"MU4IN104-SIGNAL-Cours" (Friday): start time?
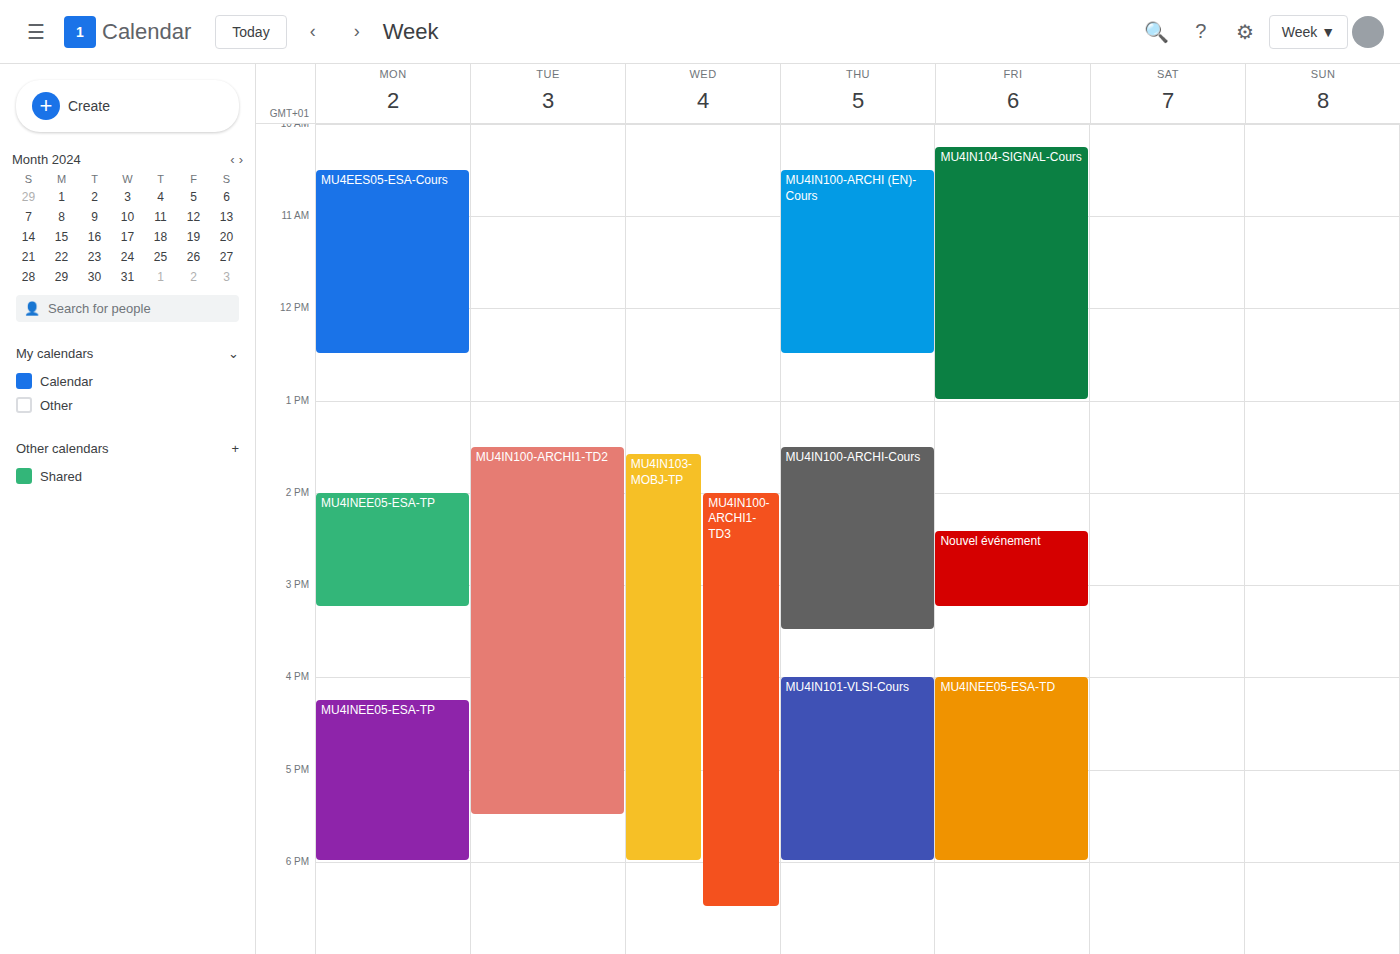
10:15 AM